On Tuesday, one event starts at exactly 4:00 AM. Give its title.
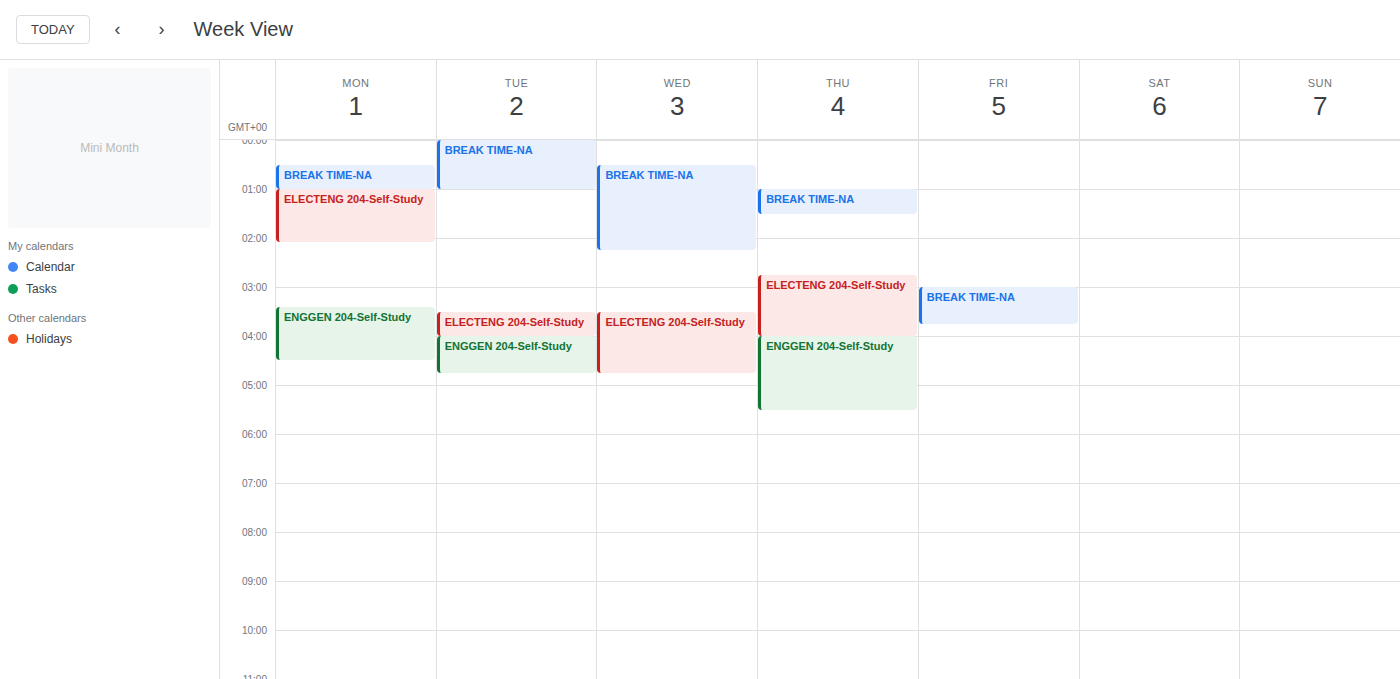
"ENGGEN 204-Self-Study"